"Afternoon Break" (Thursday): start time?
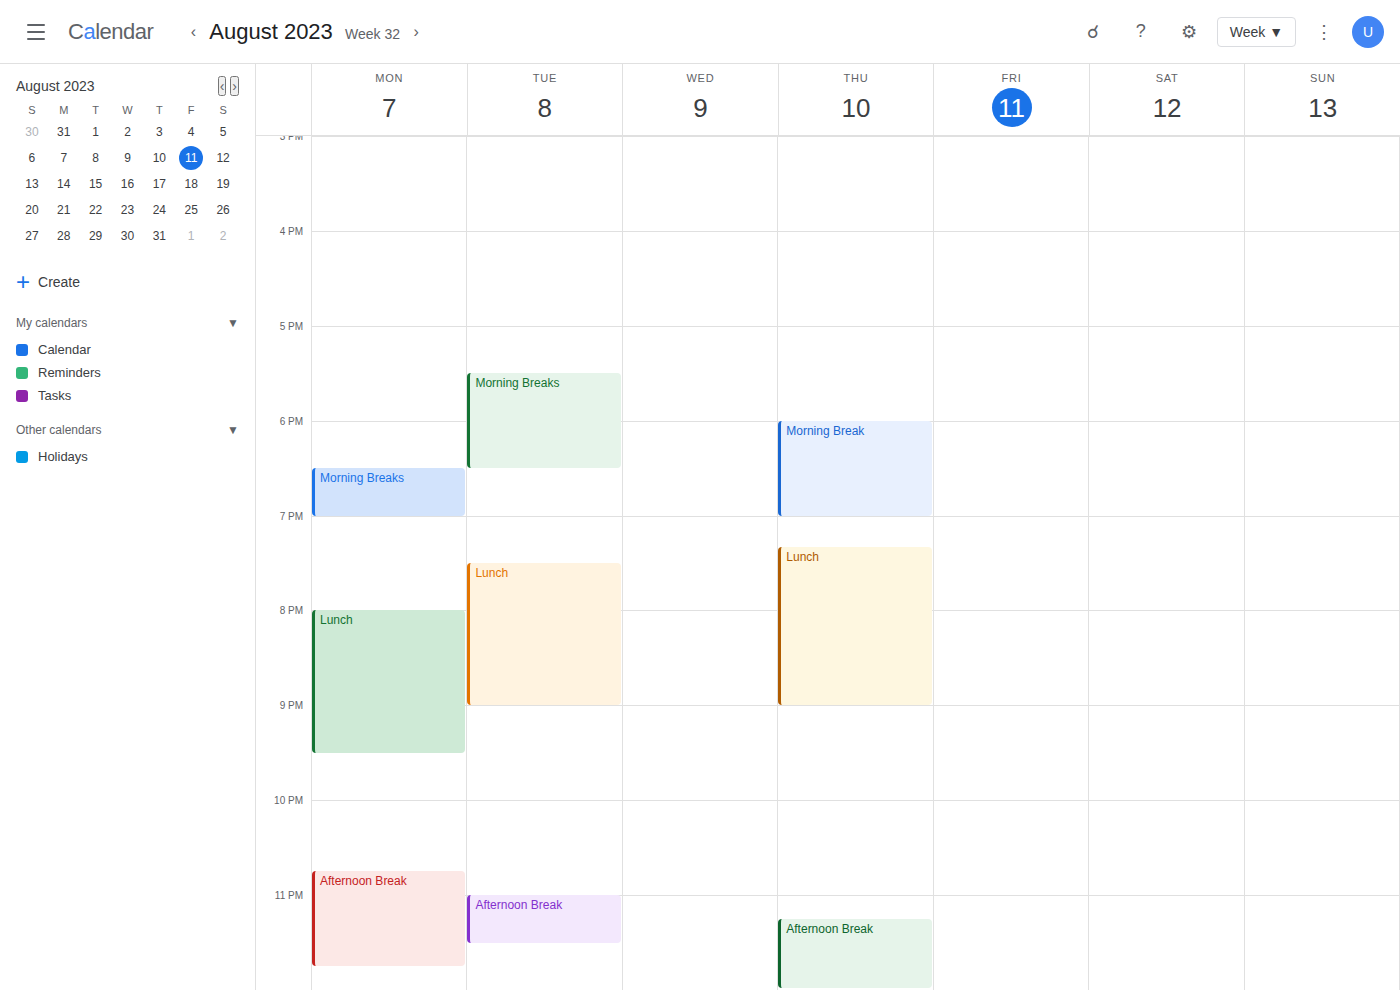
23:15